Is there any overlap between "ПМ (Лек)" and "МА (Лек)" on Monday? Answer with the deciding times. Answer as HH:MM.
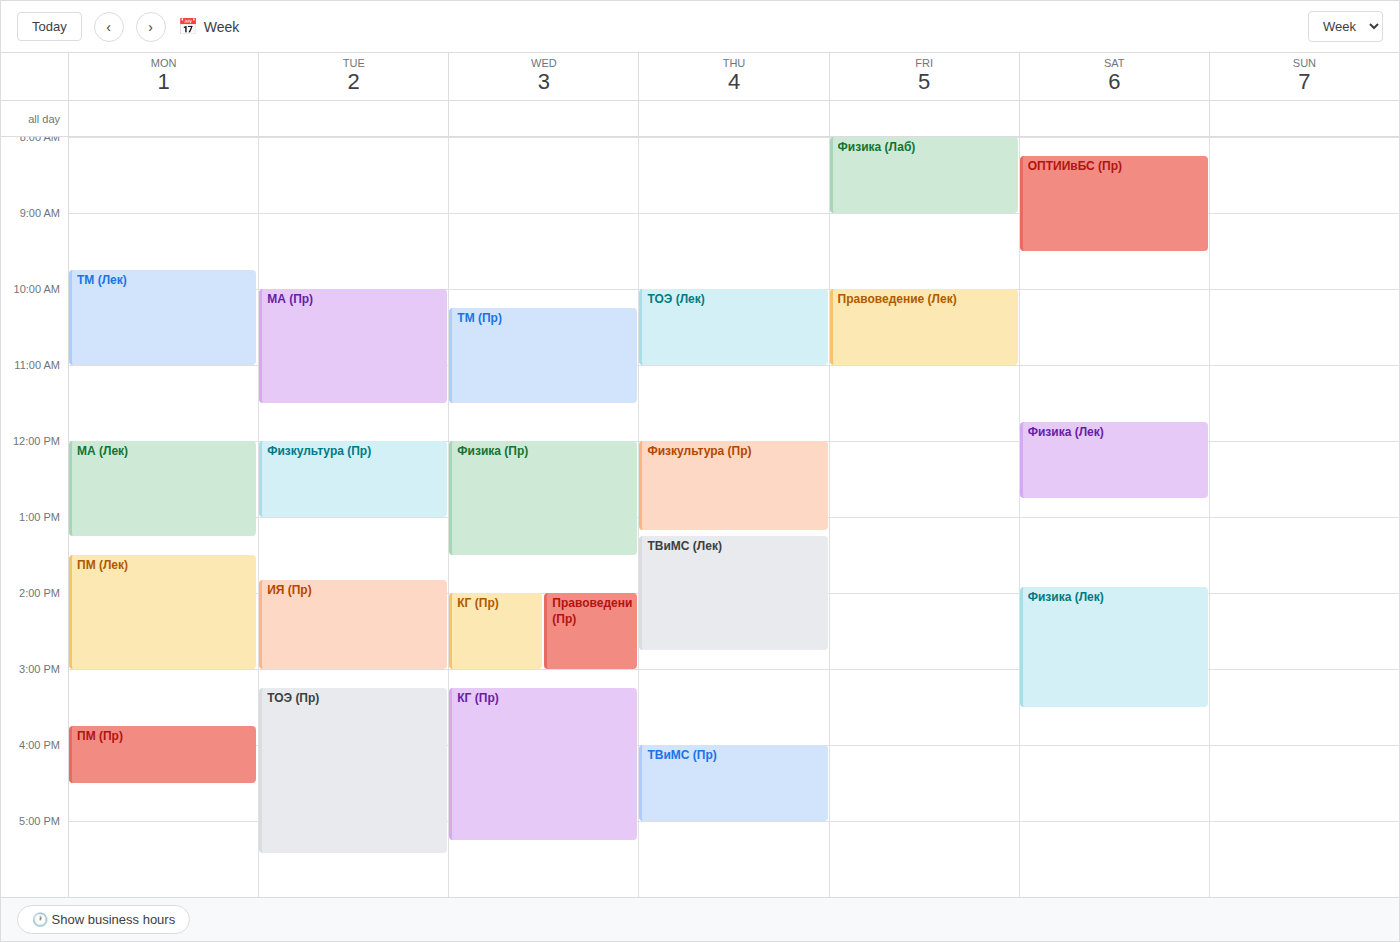
"МА (Лек)" ends at 13:15 and "ПМ (Лек)" starts at 13:30 -- no overlap.